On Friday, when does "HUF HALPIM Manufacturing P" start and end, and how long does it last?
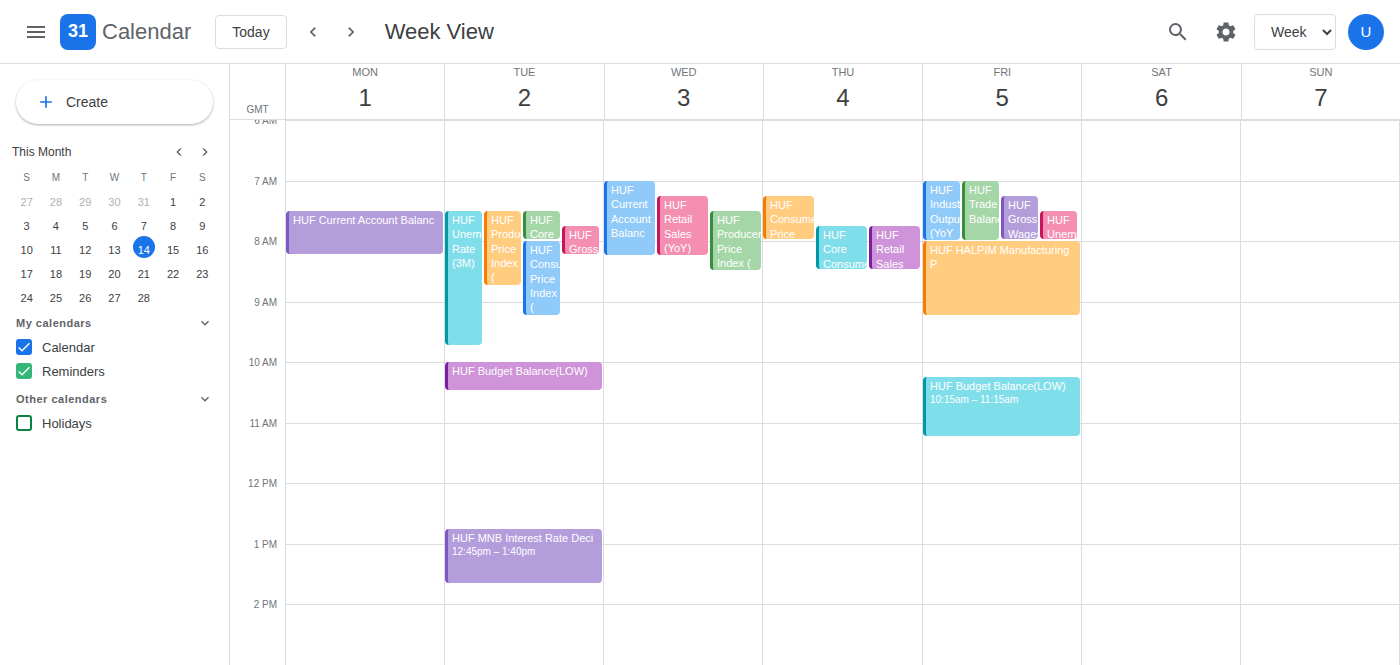
8:00 AM to 9:15 AM, 1 hour 15 minutes